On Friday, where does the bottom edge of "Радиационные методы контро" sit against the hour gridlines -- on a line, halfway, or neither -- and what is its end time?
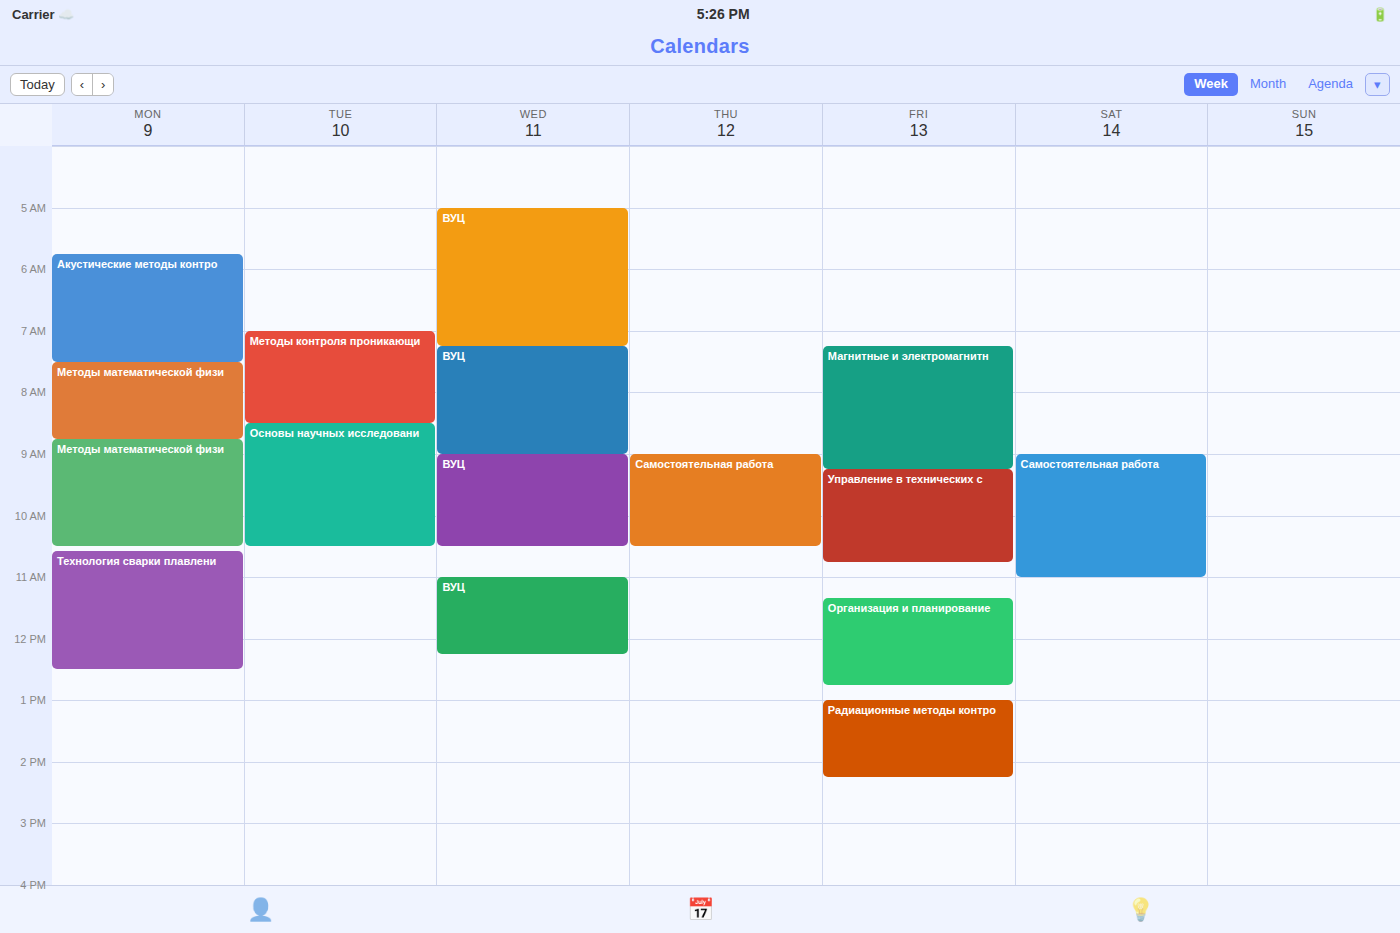
2:15 PM -- neither: a quarter of the way from the 2 PM line to the 3 PM line.